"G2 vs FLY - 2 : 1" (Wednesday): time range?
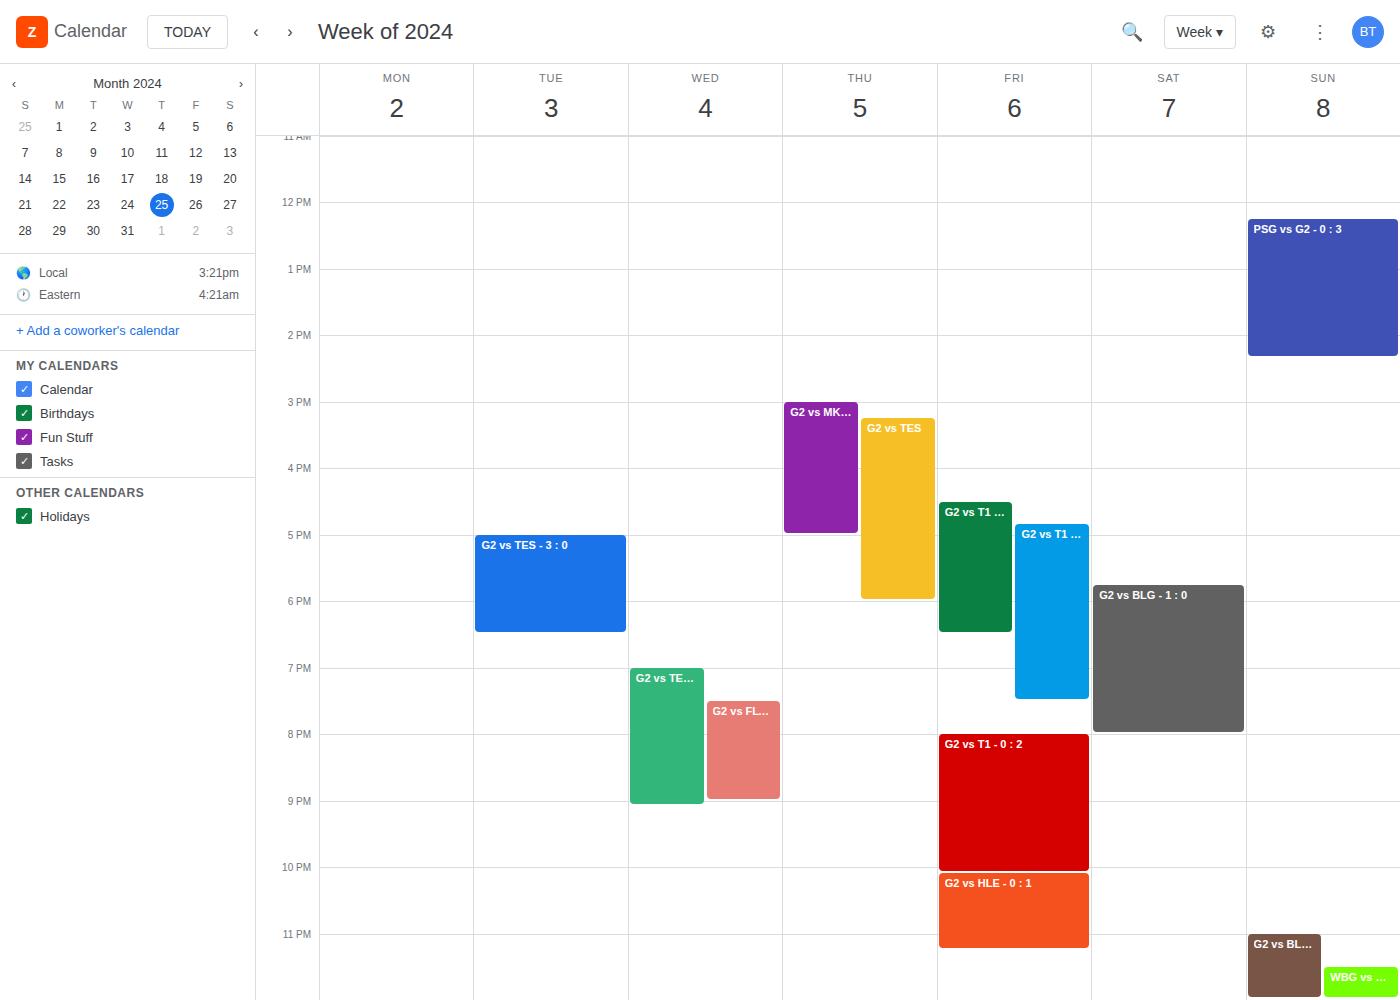
7:30 PM to 9:00 PM